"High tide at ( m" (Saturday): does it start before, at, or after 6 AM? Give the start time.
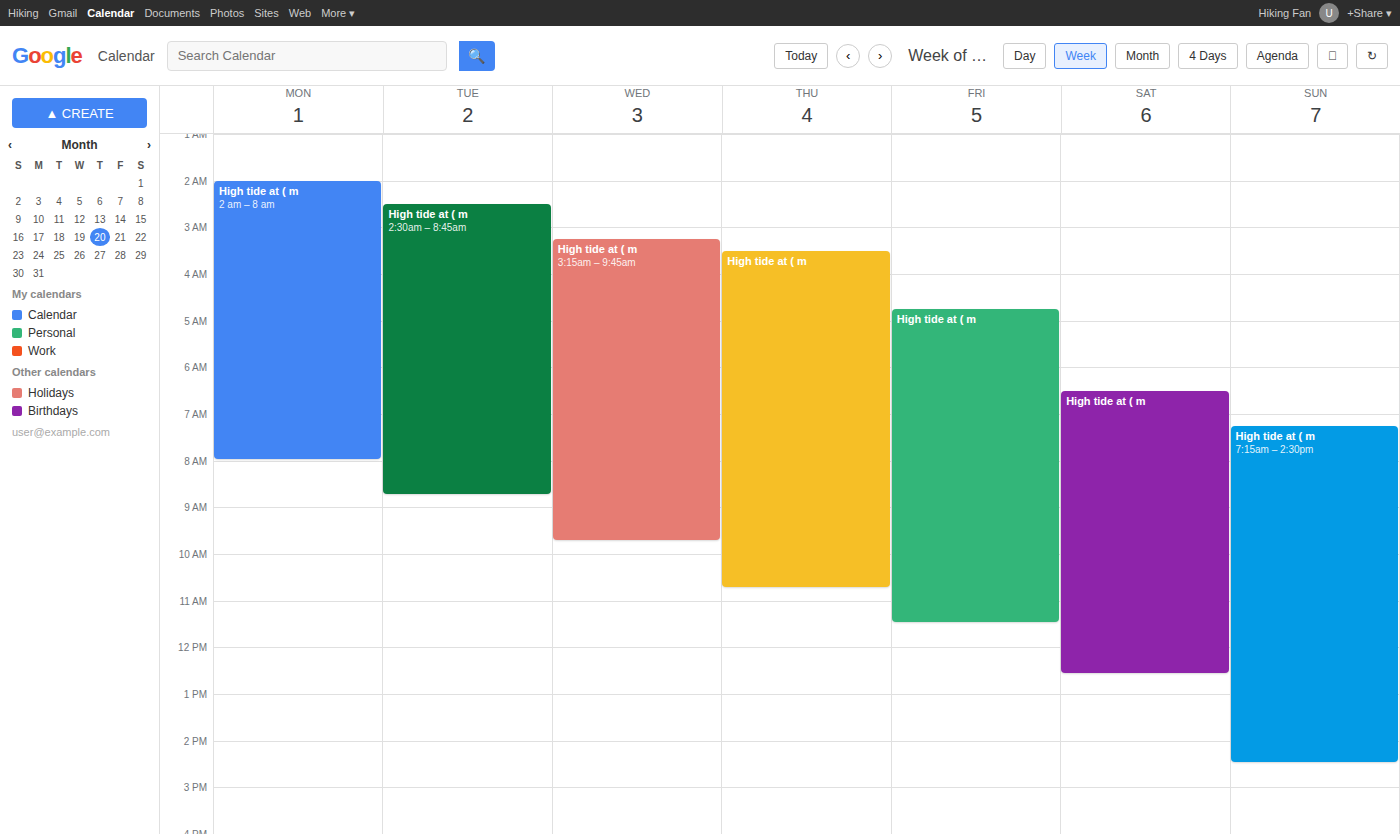
6:30 AM -- after 6 AM, 30 minutes below the 6 AM line.